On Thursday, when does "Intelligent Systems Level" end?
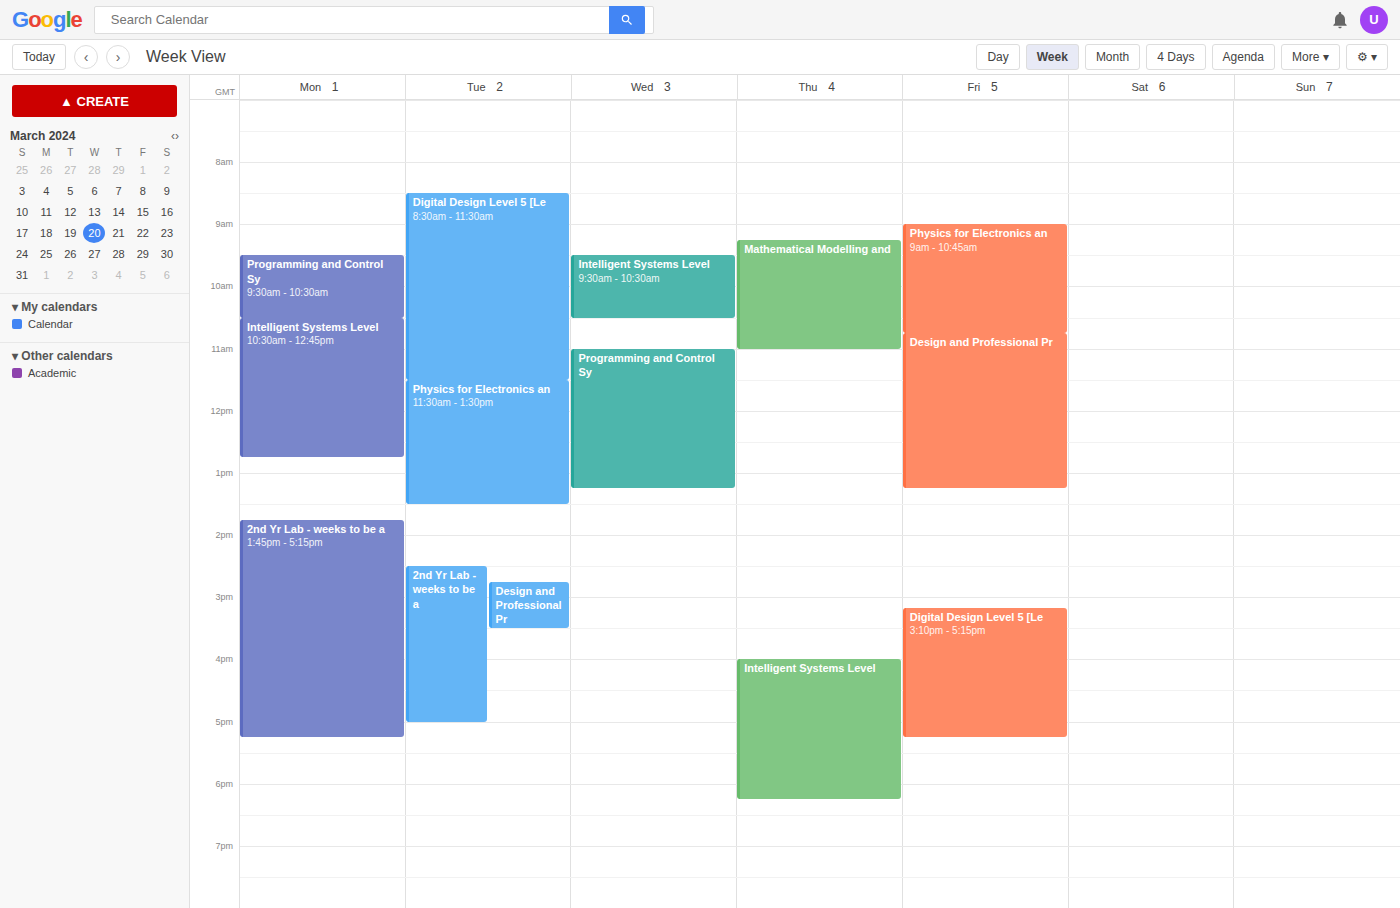
6:15 PM